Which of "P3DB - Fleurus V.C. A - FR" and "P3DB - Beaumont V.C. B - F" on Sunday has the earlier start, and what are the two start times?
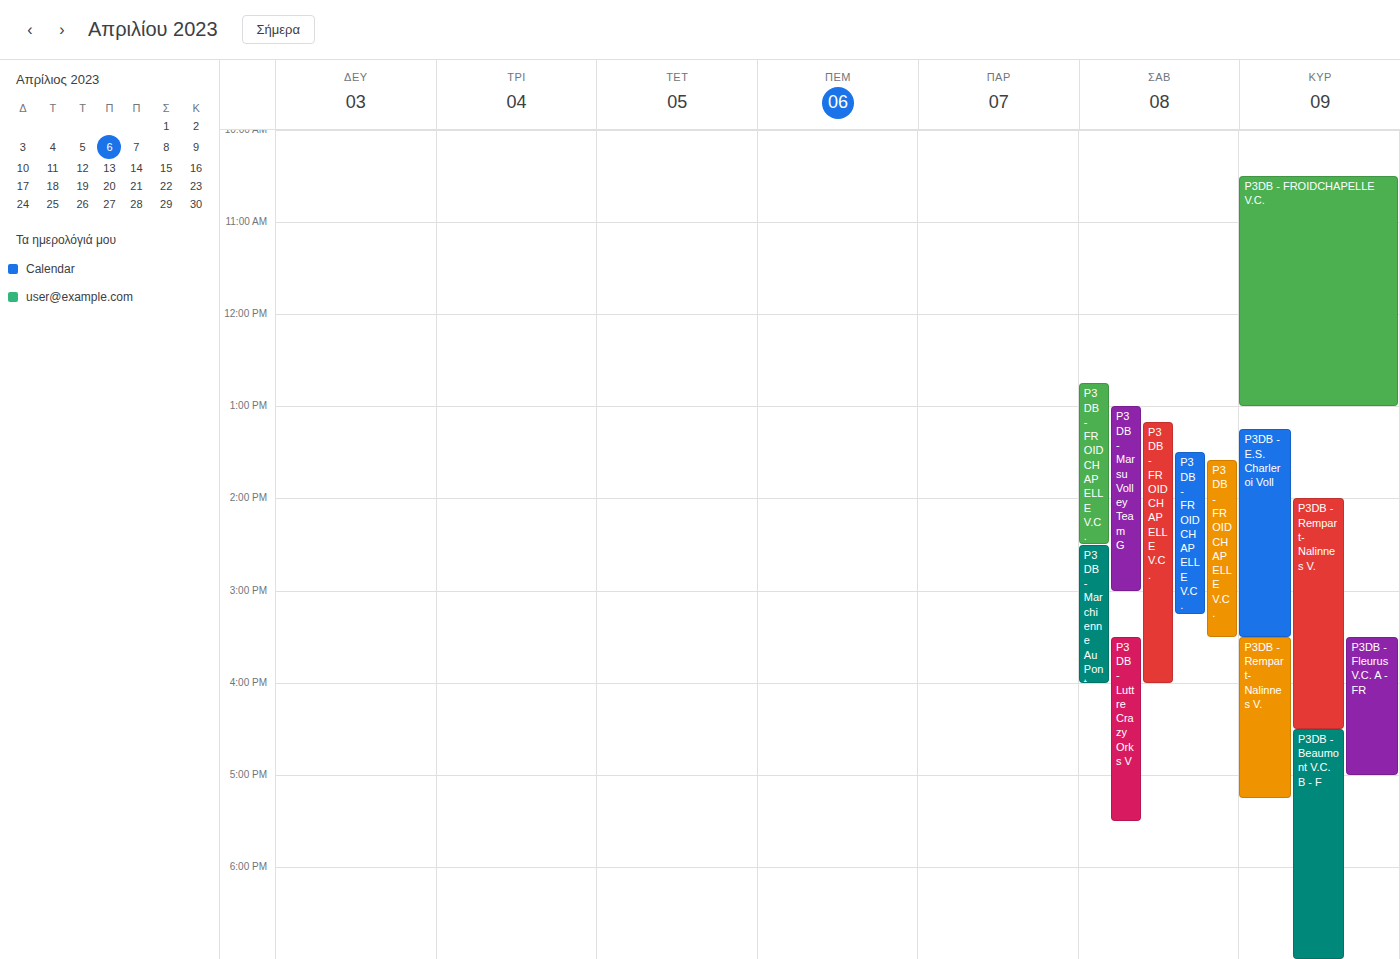
"P3DB - Fleurus V.C. A - FR" 3:30 PM; "P3DB - Beaumont V.C. B - F" 4:30 PM.